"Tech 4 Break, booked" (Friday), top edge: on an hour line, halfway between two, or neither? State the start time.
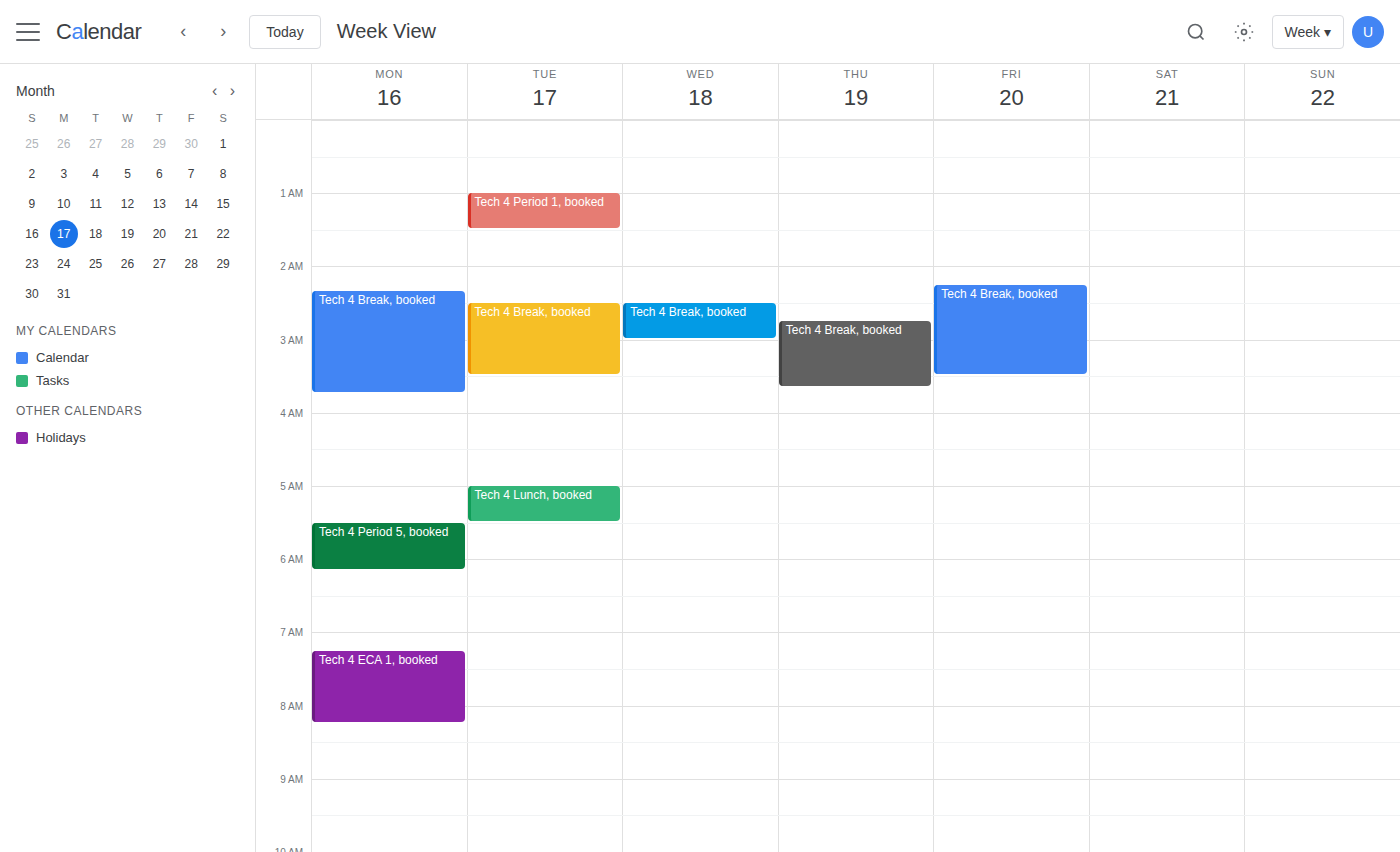
02:15 -- neither: a quarter of the way from the 02:00 line to the 03:00 line.